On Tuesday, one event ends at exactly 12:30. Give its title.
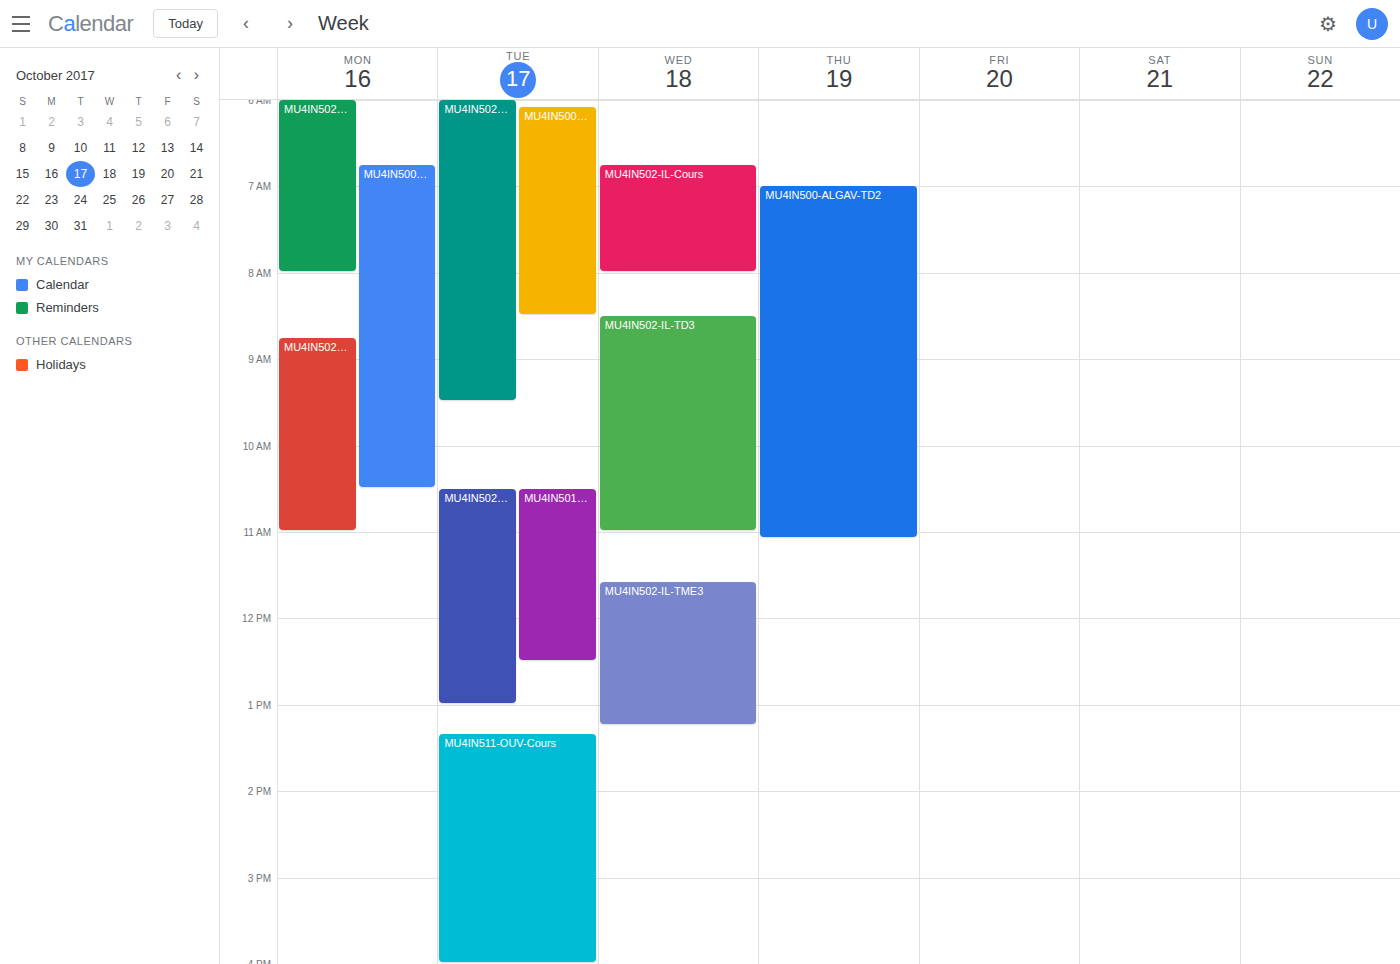
"MU4IN501-DLP-Cours"